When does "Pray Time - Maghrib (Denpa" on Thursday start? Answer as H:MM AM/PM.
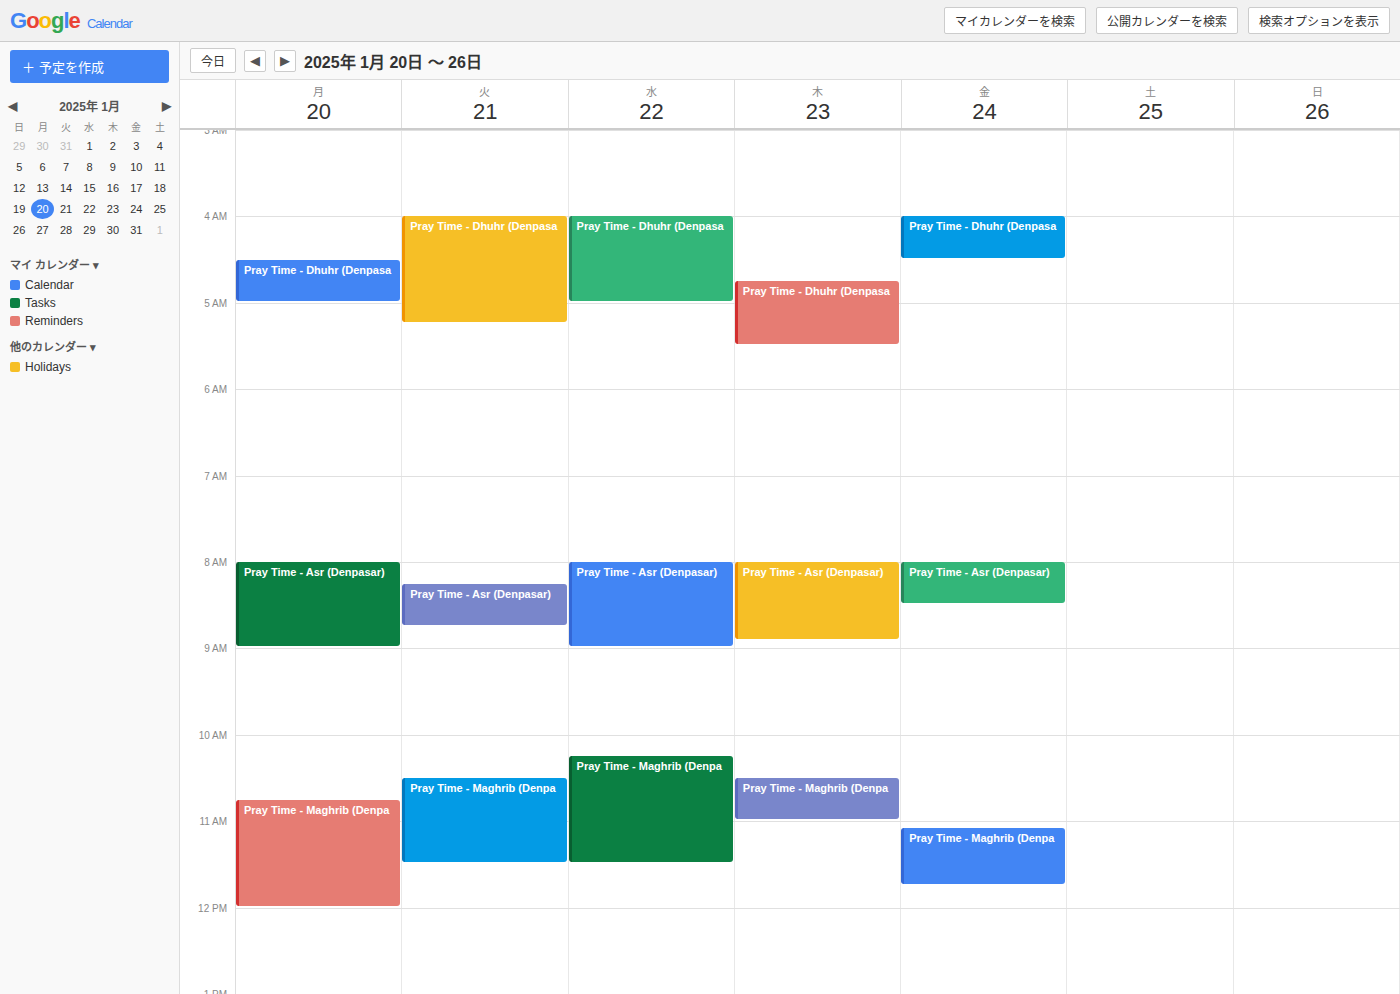
10:30 AM